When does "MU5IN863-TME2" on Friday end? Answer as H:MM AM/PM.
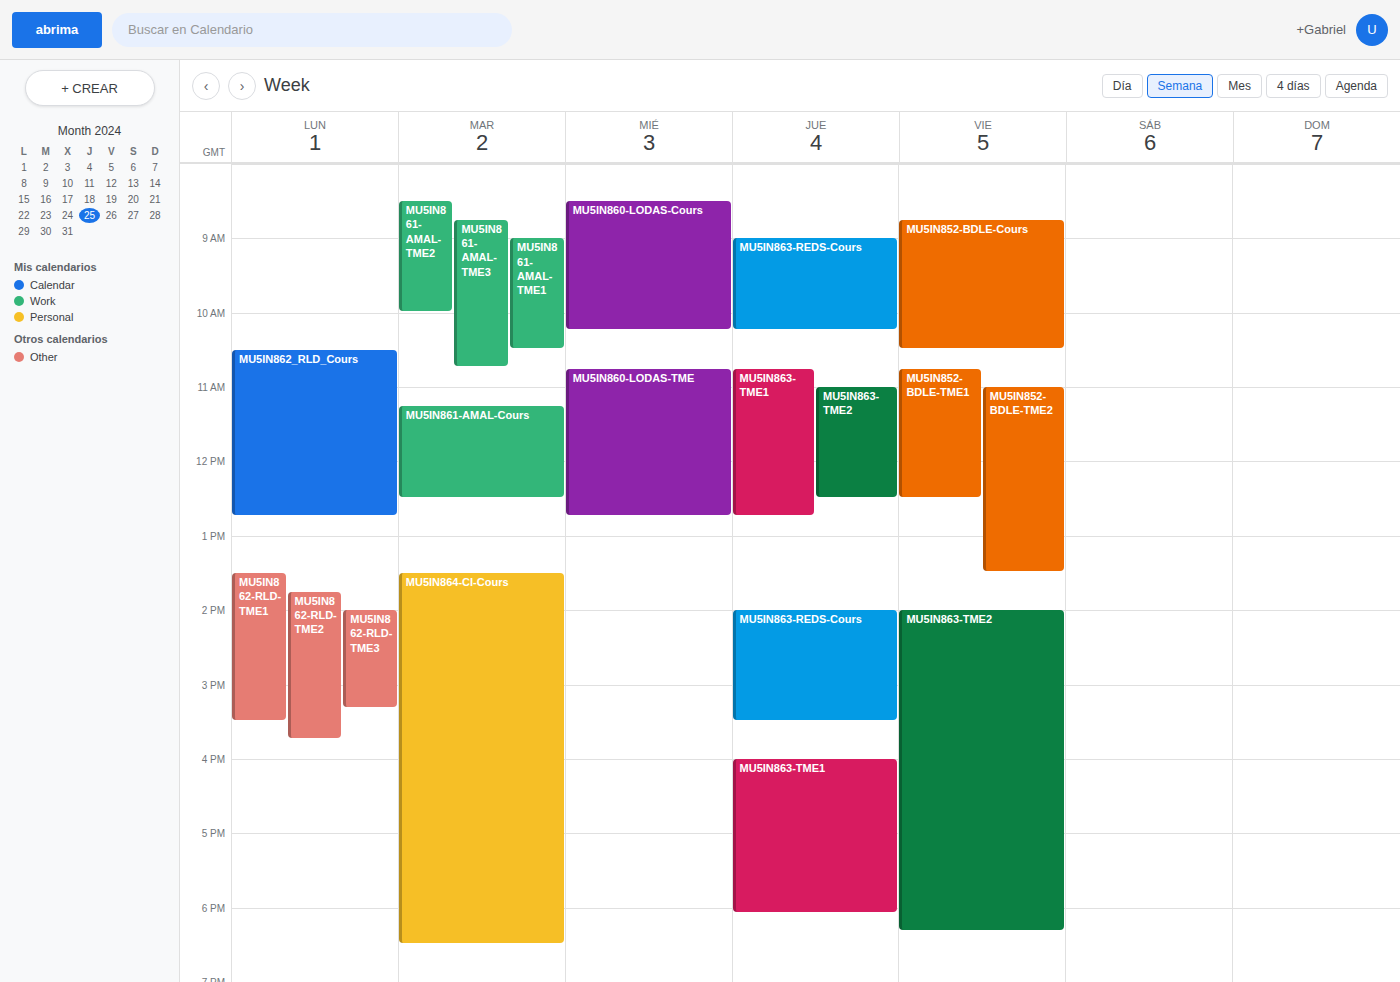
6:20 PM